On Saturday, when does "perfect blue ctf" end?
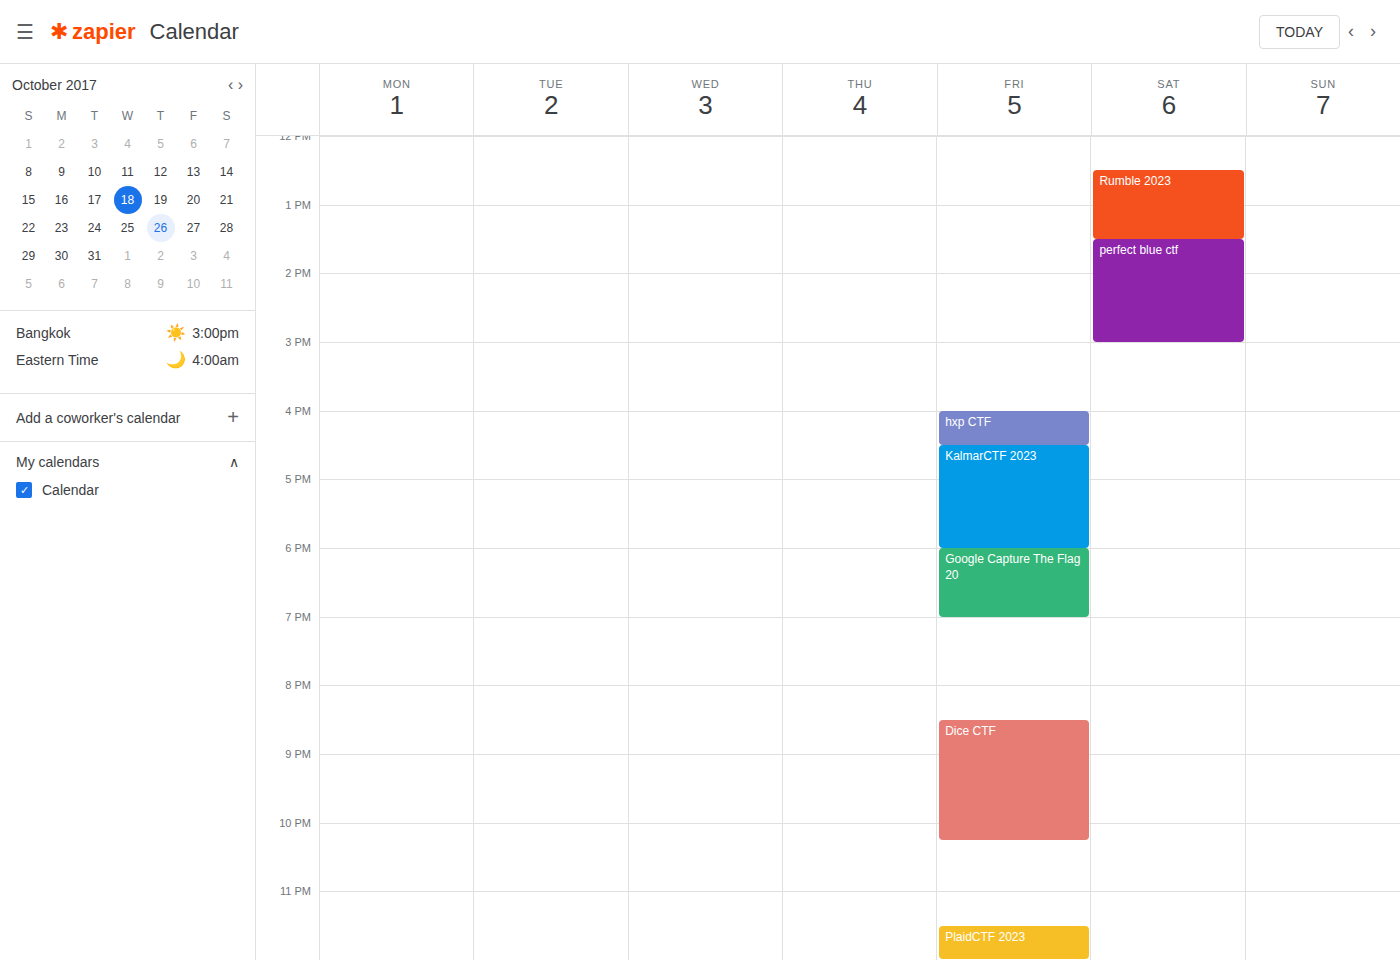
3:00 PM